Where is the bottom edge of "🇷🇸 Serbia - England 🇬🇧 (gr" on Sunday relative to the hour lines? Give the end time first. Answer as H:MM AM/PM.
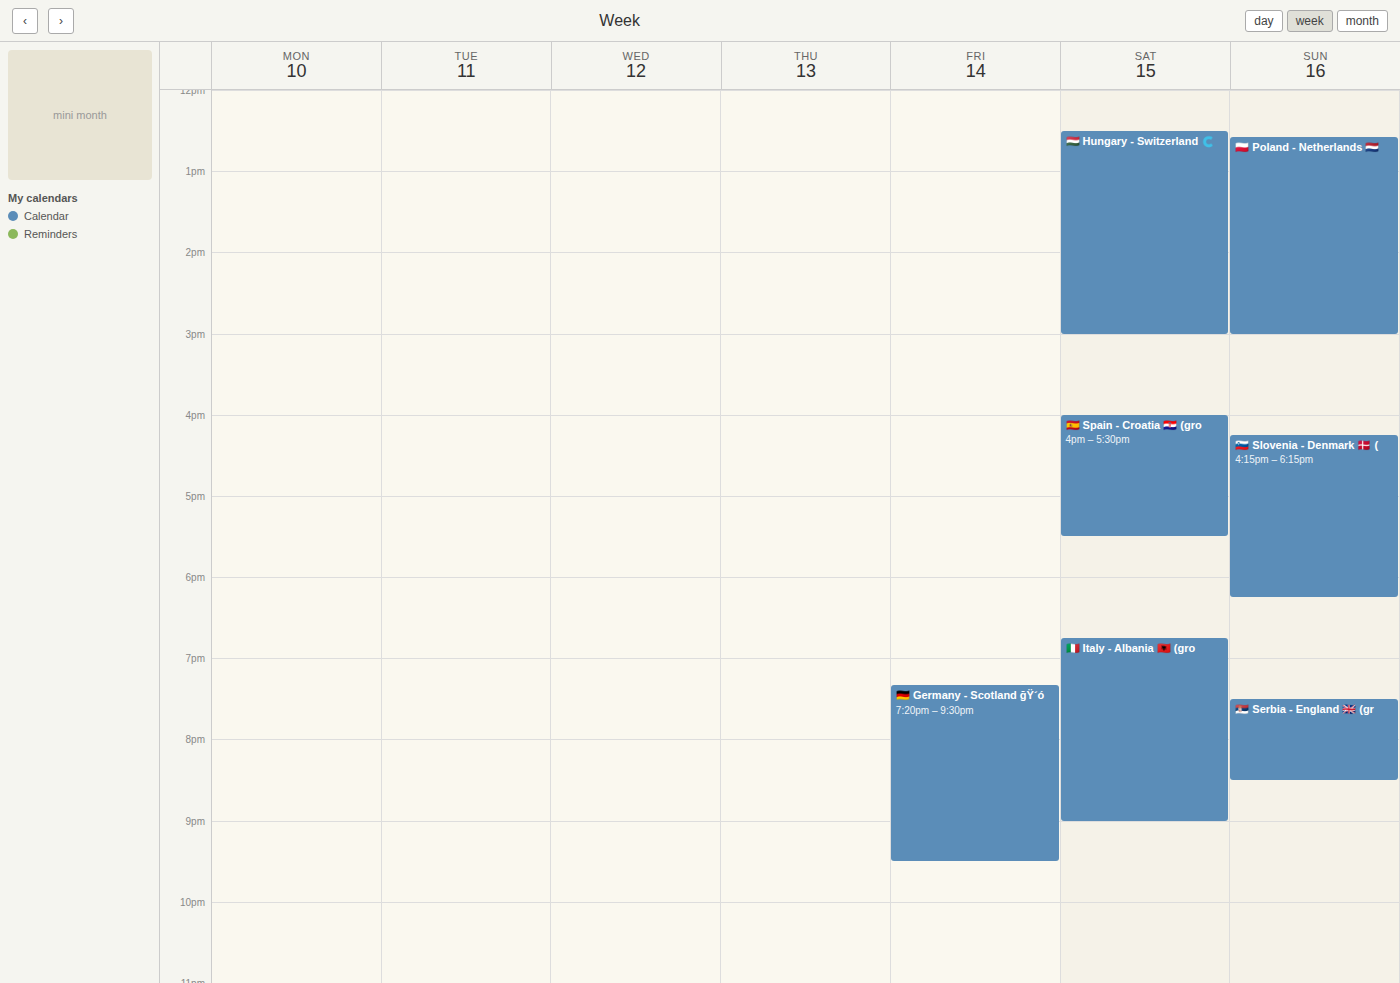
8:30 PM -- halfway between the 8 PM and 9 PM lines.